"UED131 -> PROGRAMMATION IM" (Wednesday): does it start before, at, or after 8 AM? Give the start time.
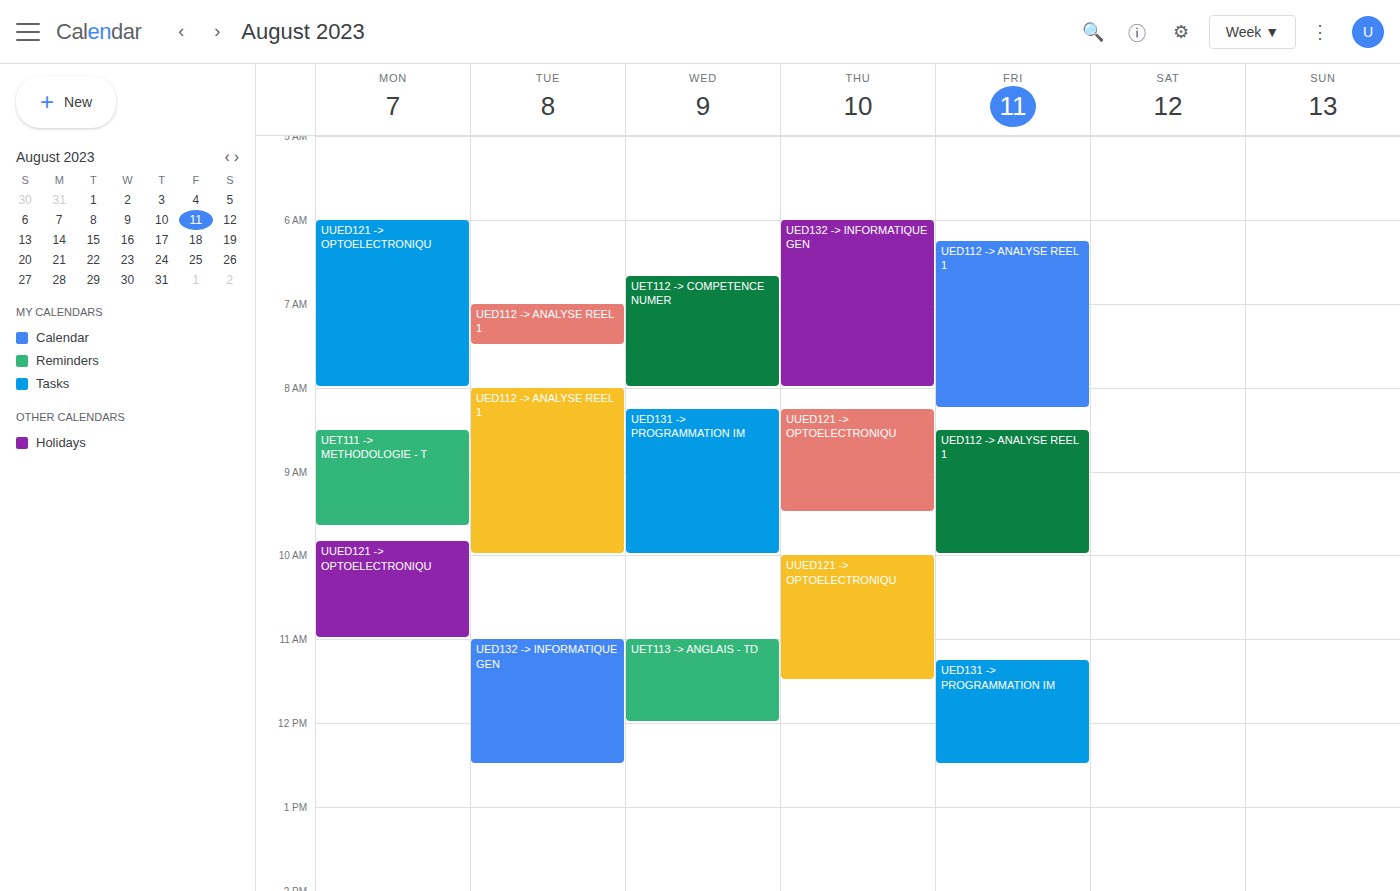
8:15 AM -- after 8 AM, 15 minutes below the 8 AM line.